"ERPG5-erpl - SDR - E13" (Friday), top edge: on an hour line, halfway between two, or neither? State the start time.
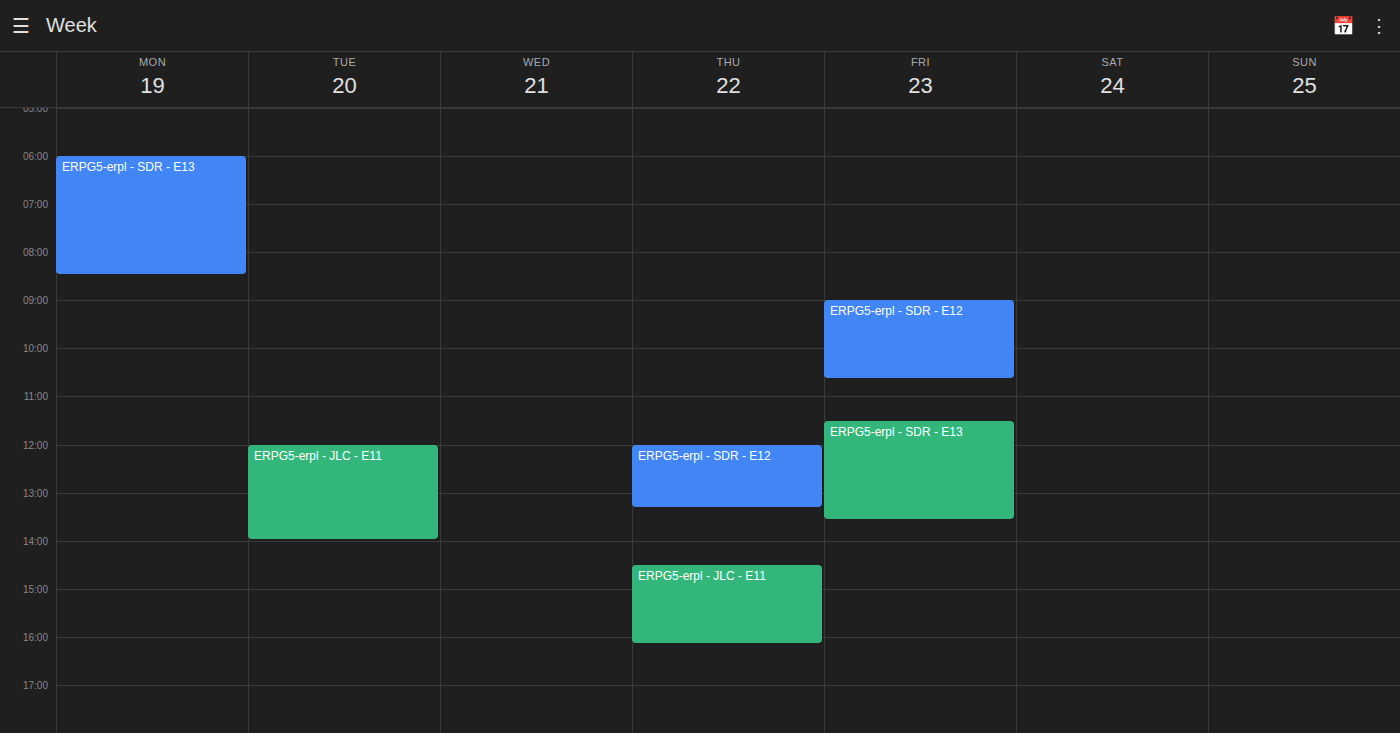
11:30 AM -- halfway between the 11 AM and 12 PM lines.